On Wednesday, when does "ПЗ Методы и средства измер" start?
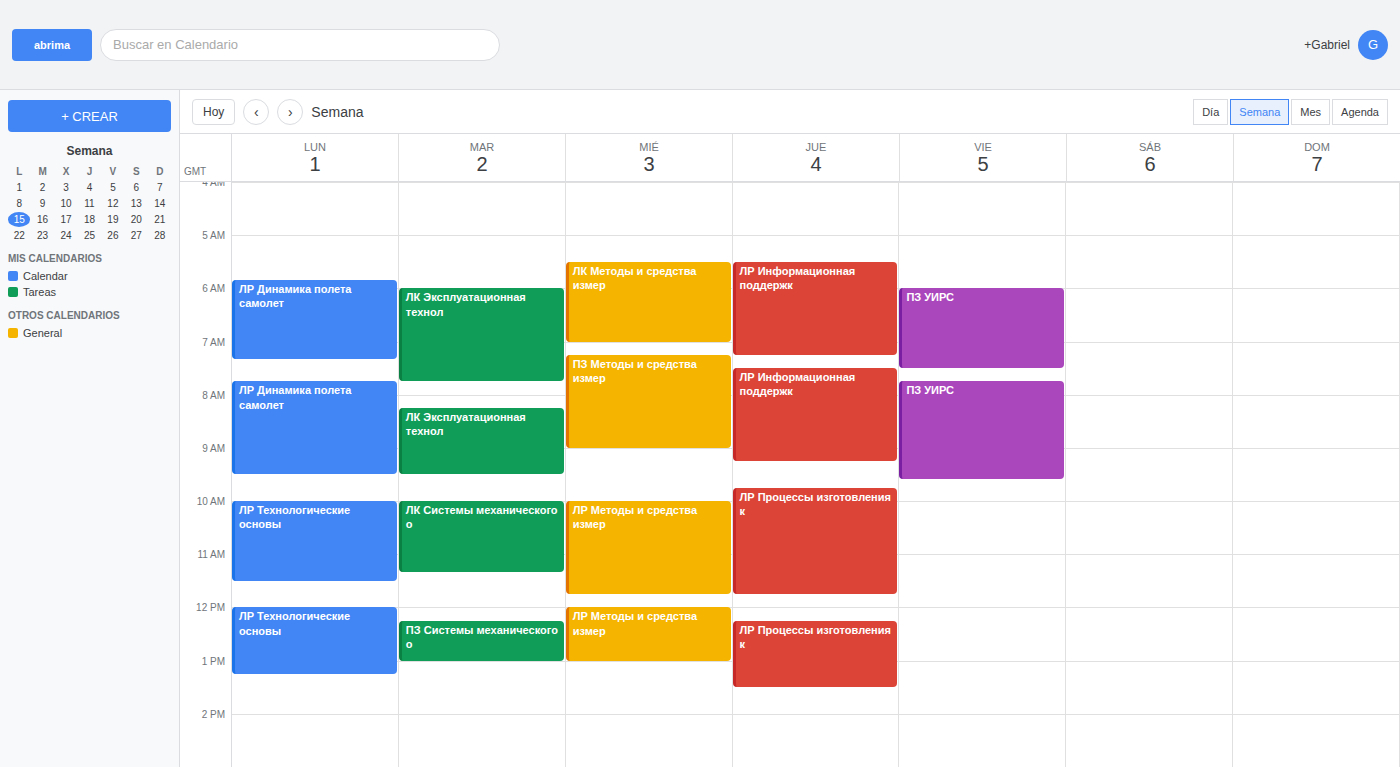
7:15 AM